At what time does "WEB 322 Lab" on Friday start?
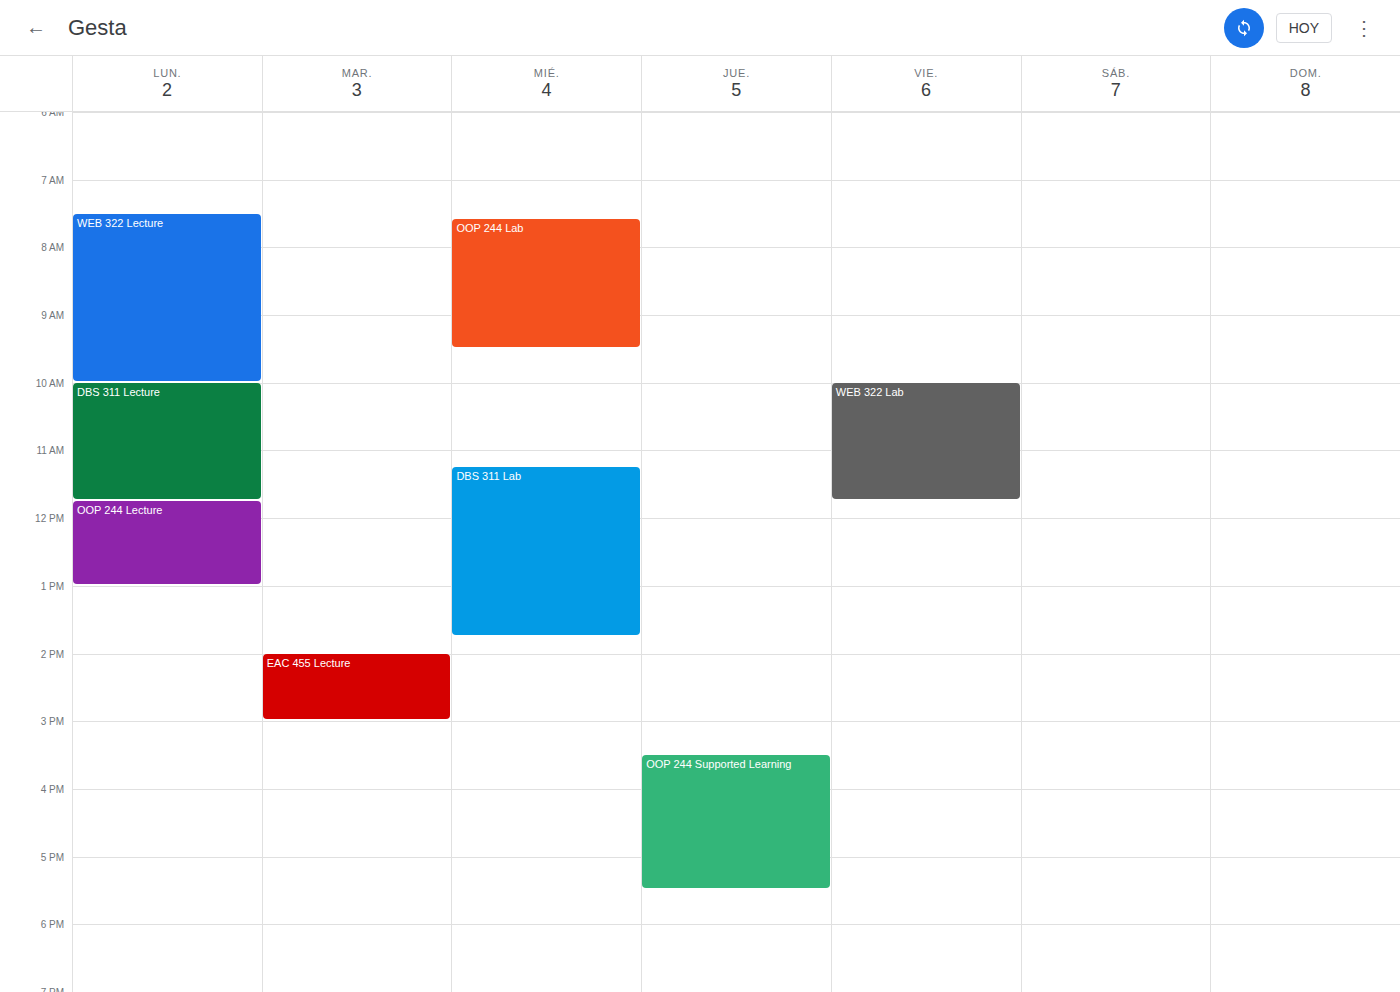
10:00 AM